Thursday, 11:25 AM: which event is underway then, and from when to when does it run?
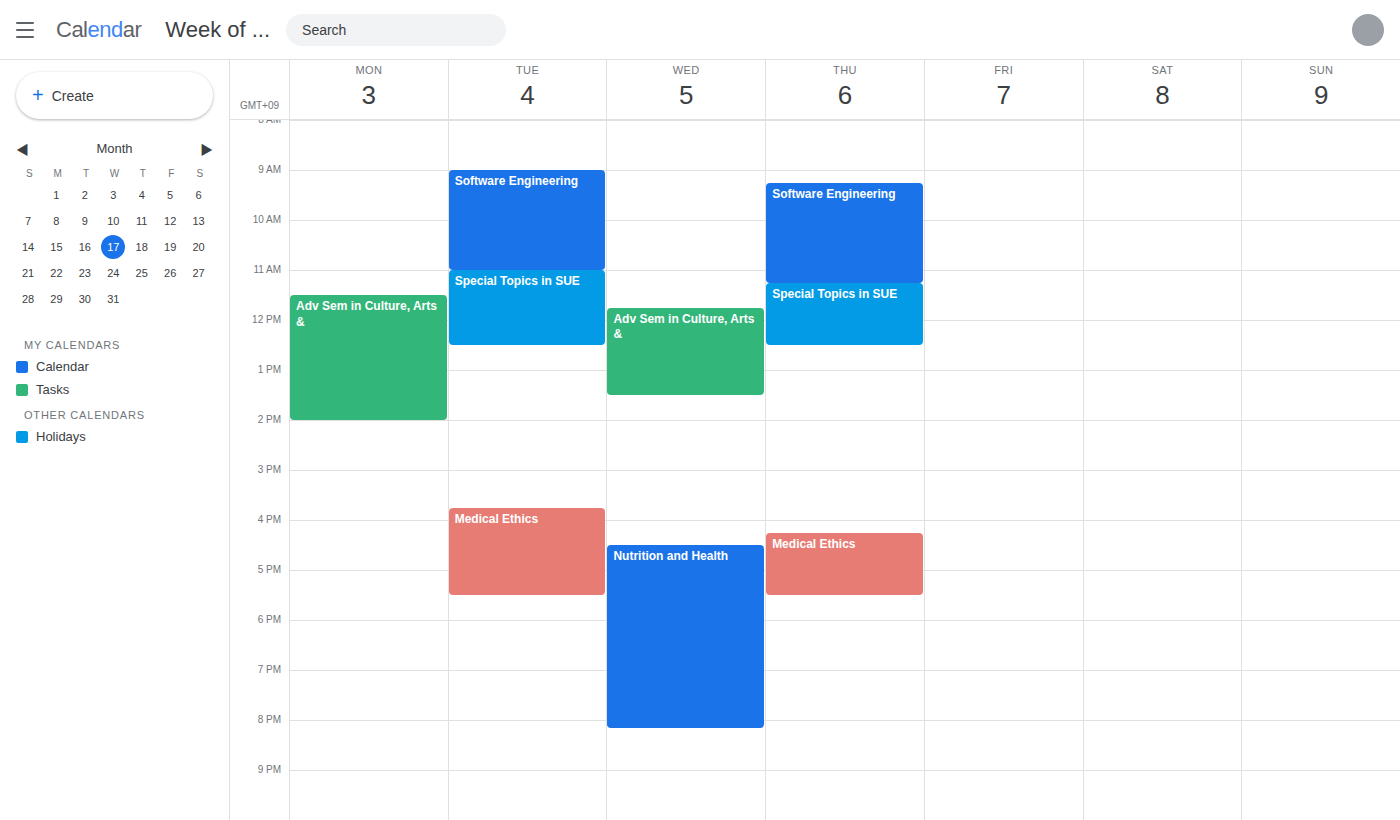
"Special Topics in SUE", 11:15 AM to 12:30 PM